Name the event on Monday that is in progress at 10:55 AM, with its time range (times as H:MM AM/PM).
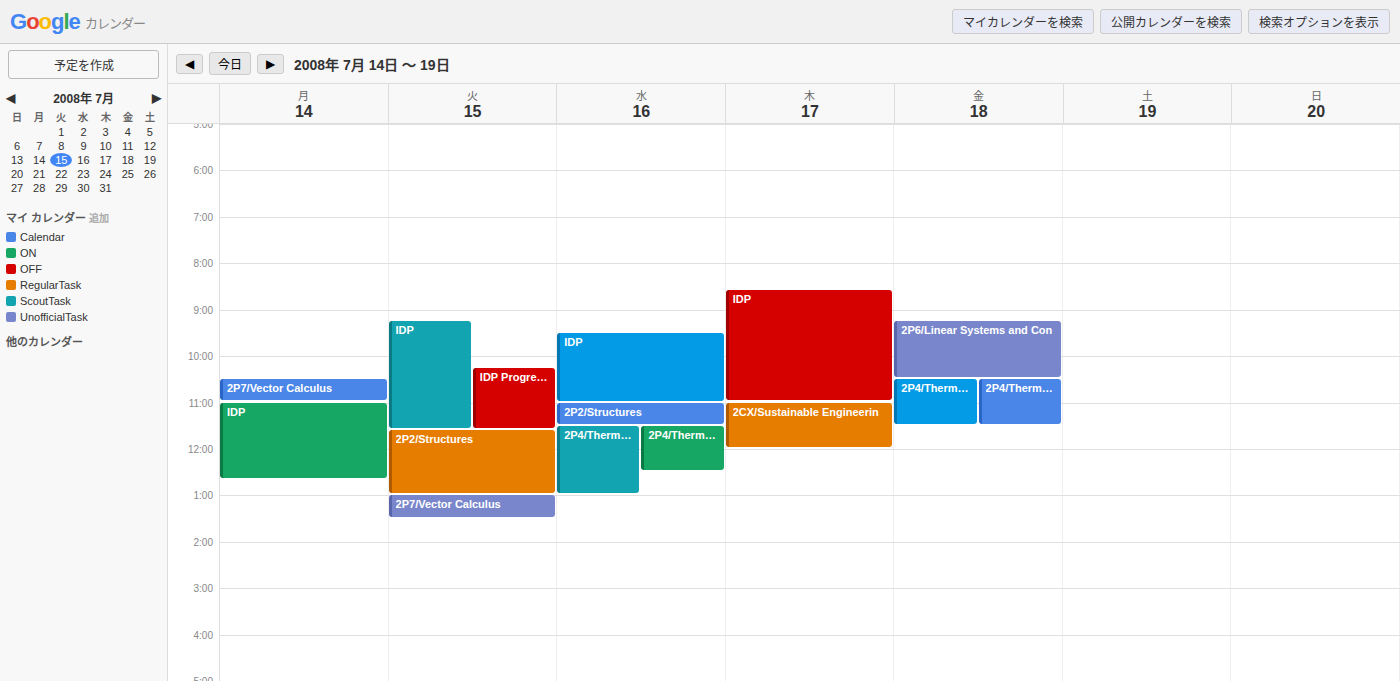
"2P7/Vector Calculus", 10:30 AM to 11:00 AM